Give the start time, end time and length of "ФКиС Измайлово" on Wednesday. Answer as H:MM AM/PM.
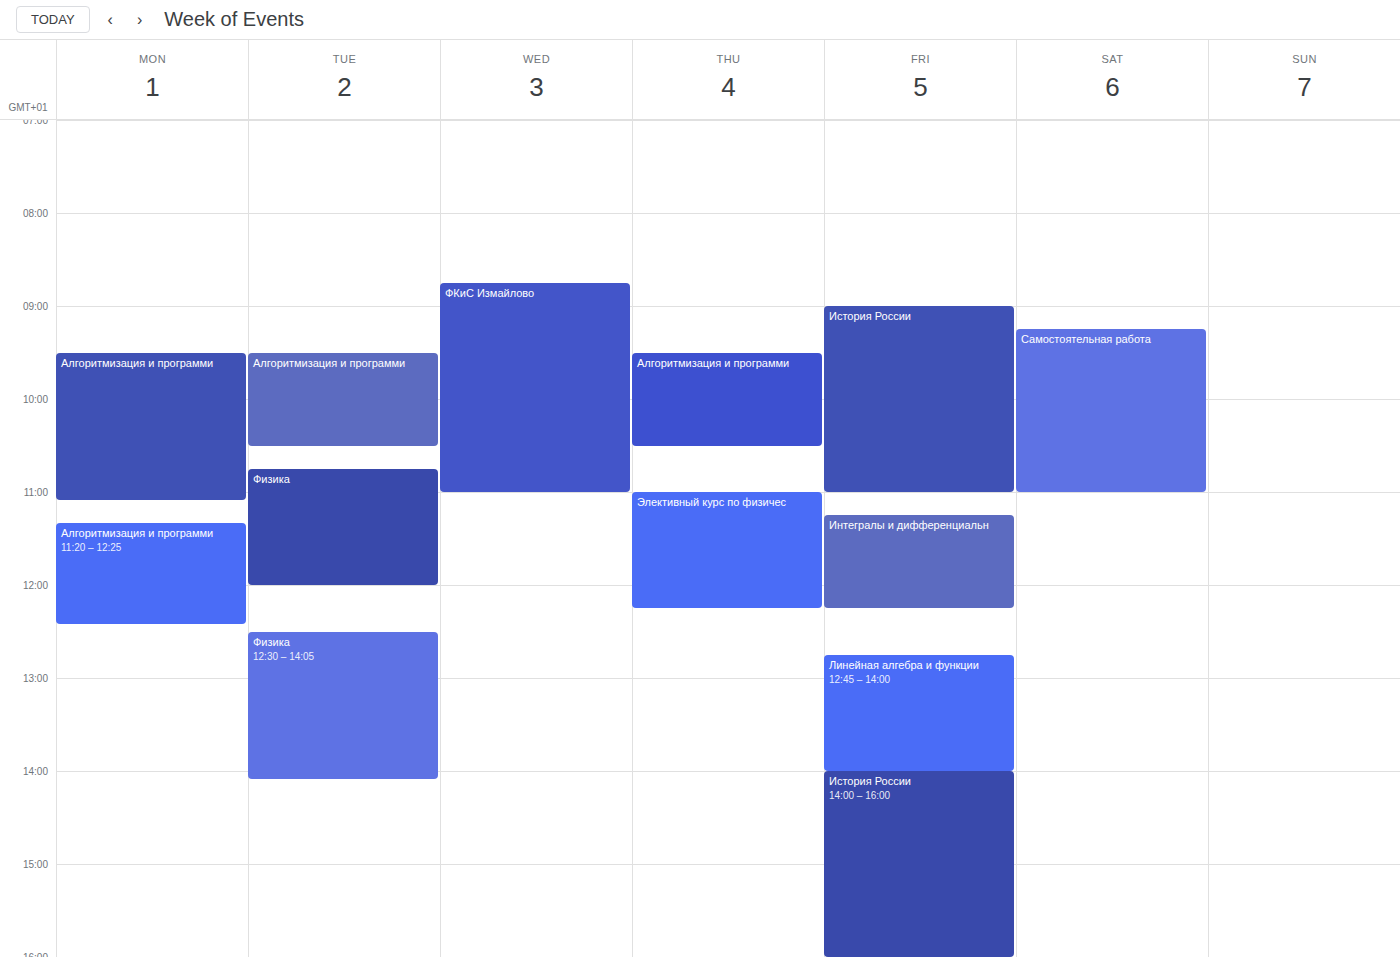
8:45 AM to 11:00 AM, 2 hours 15 minutes